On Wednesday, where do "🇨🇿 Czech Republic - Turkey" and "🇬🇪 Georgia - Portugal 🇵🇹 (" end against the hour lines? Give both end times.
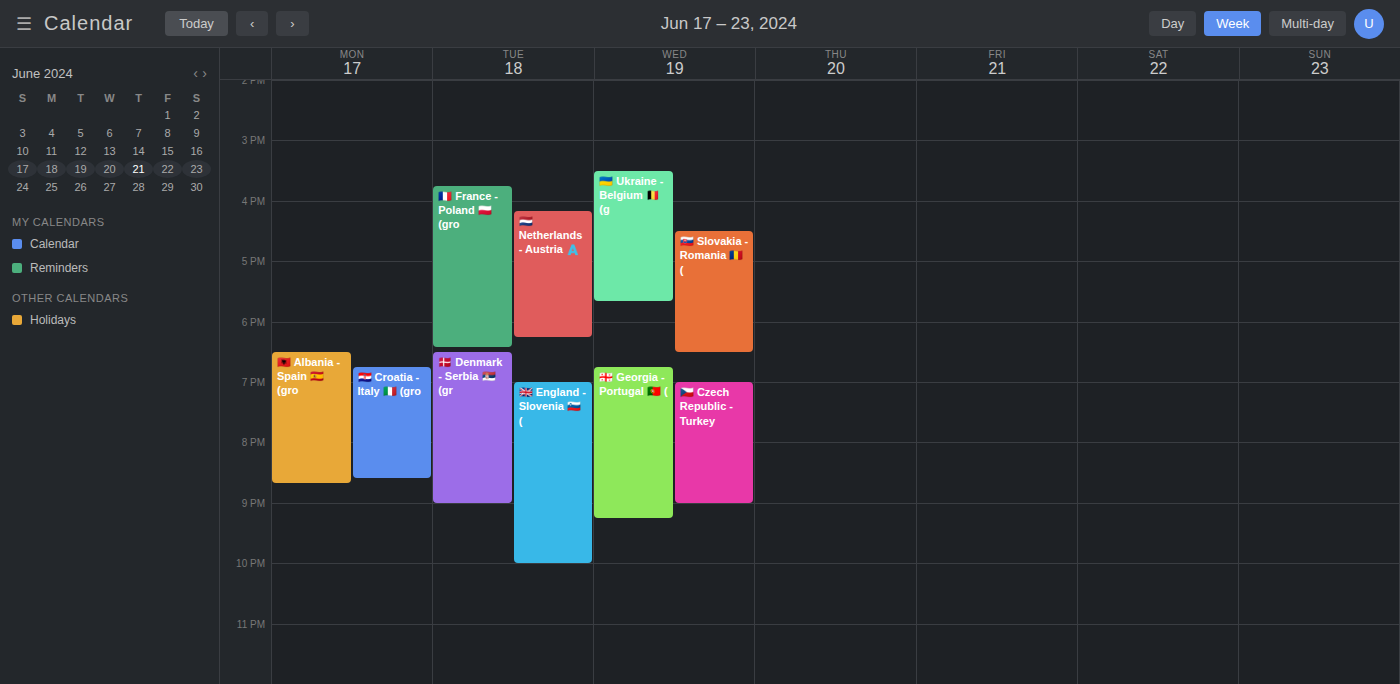
"🇨🇿 Czech Republic - Turkey": 21:00, exactly on the 21:00 line. "🇬🇪 Georgia - Portugal 🇵🇹 (": 21:15, neither: a quarter of the way from the 21:00 line to the 22:00 line.